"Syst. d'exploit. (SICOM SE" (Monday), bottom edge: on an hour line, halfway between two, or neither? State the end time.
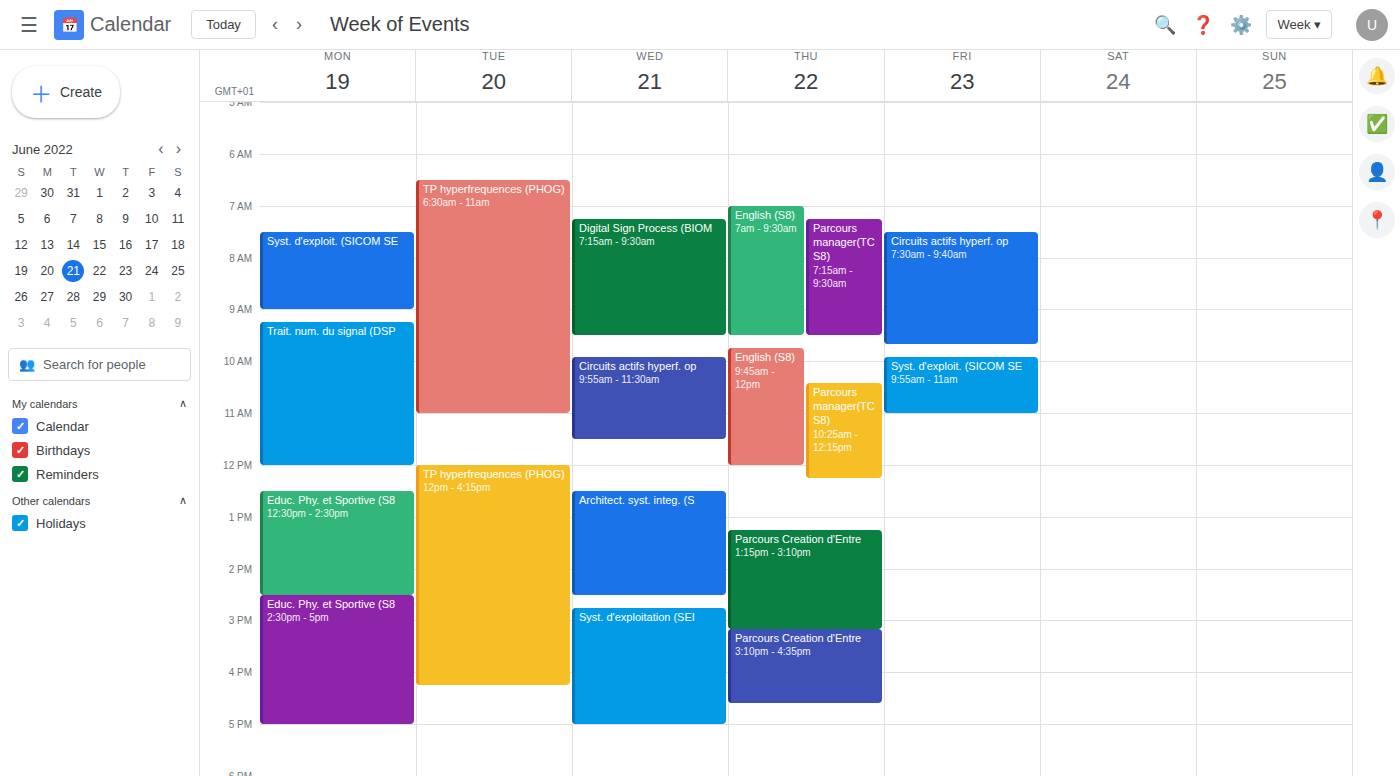
09:00 -- exactly on the 09:00 line.